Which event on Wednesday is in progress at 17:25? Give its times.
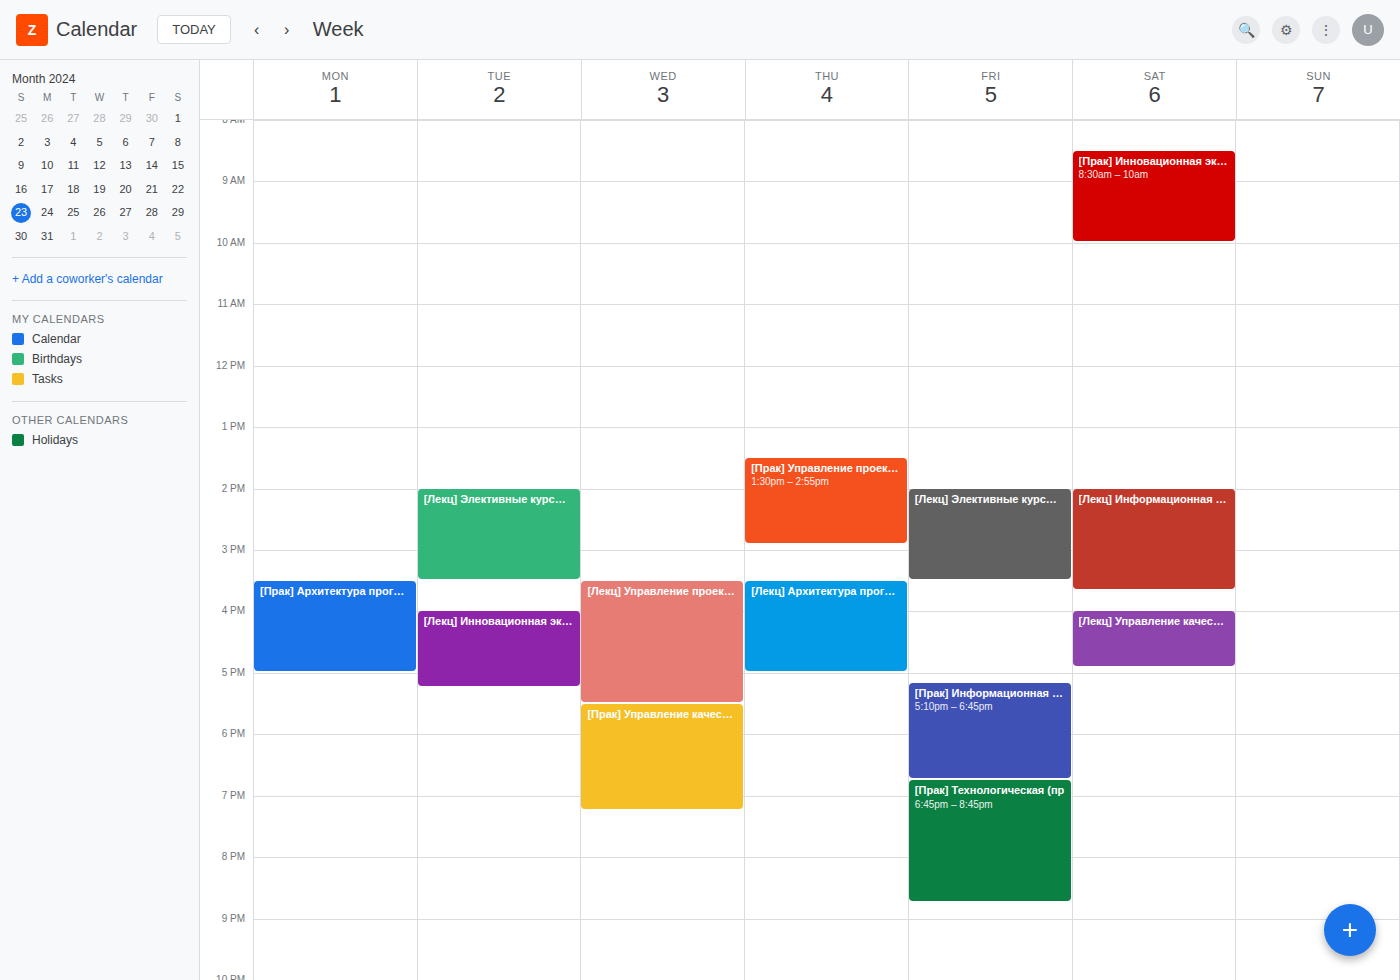
"[Лекц] Управление проектам", 15:30 to 17:30